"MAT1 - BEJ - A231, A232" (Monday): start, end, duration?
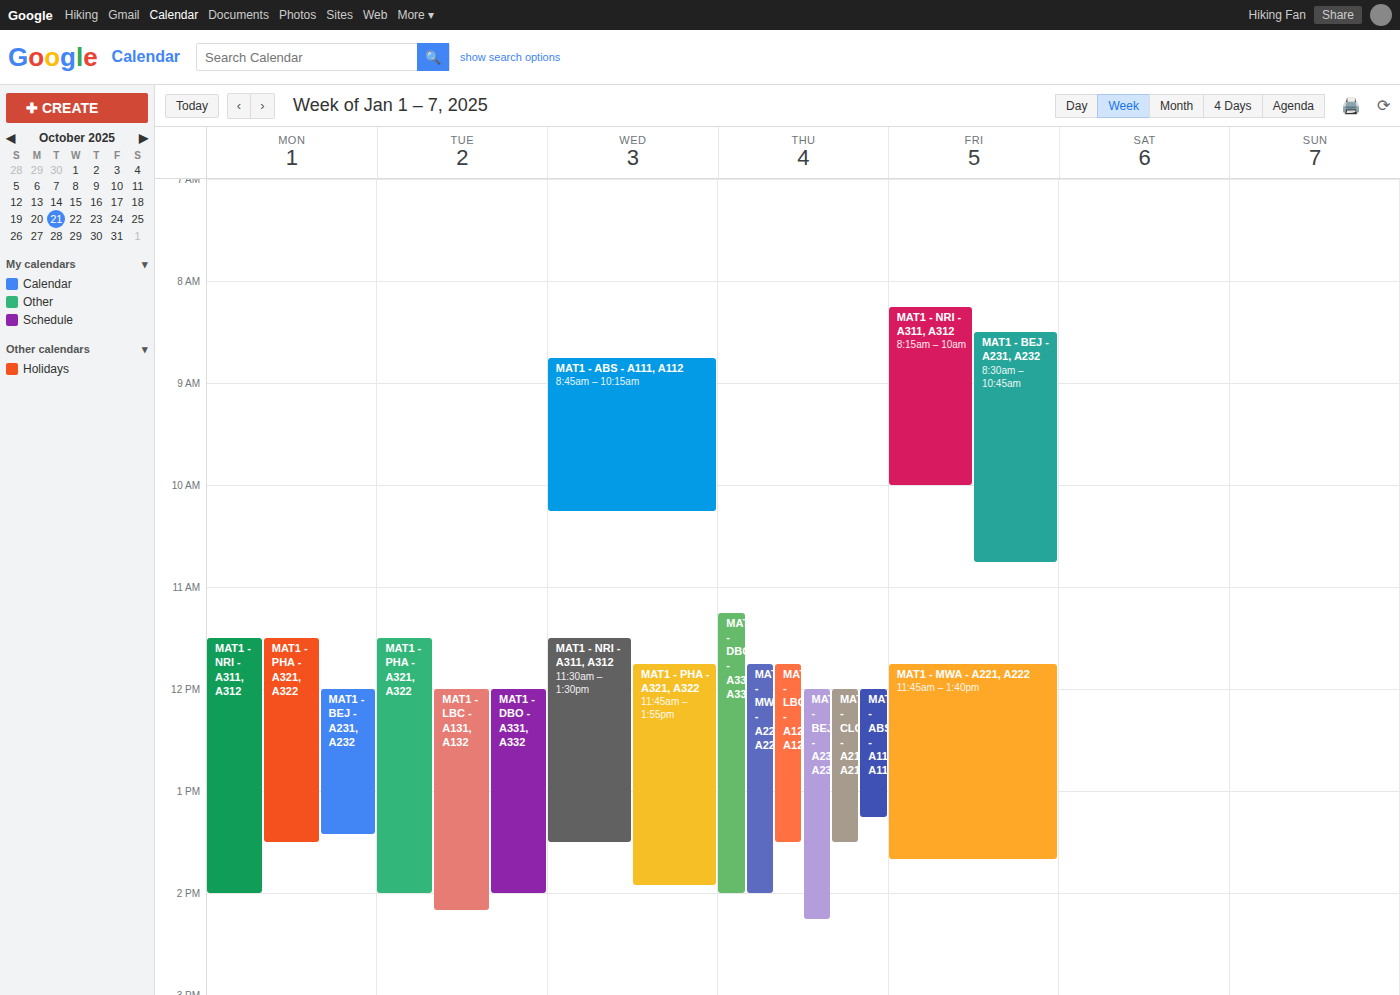
12:00 PM to 1:25 PM, 1 hour 25 minutes